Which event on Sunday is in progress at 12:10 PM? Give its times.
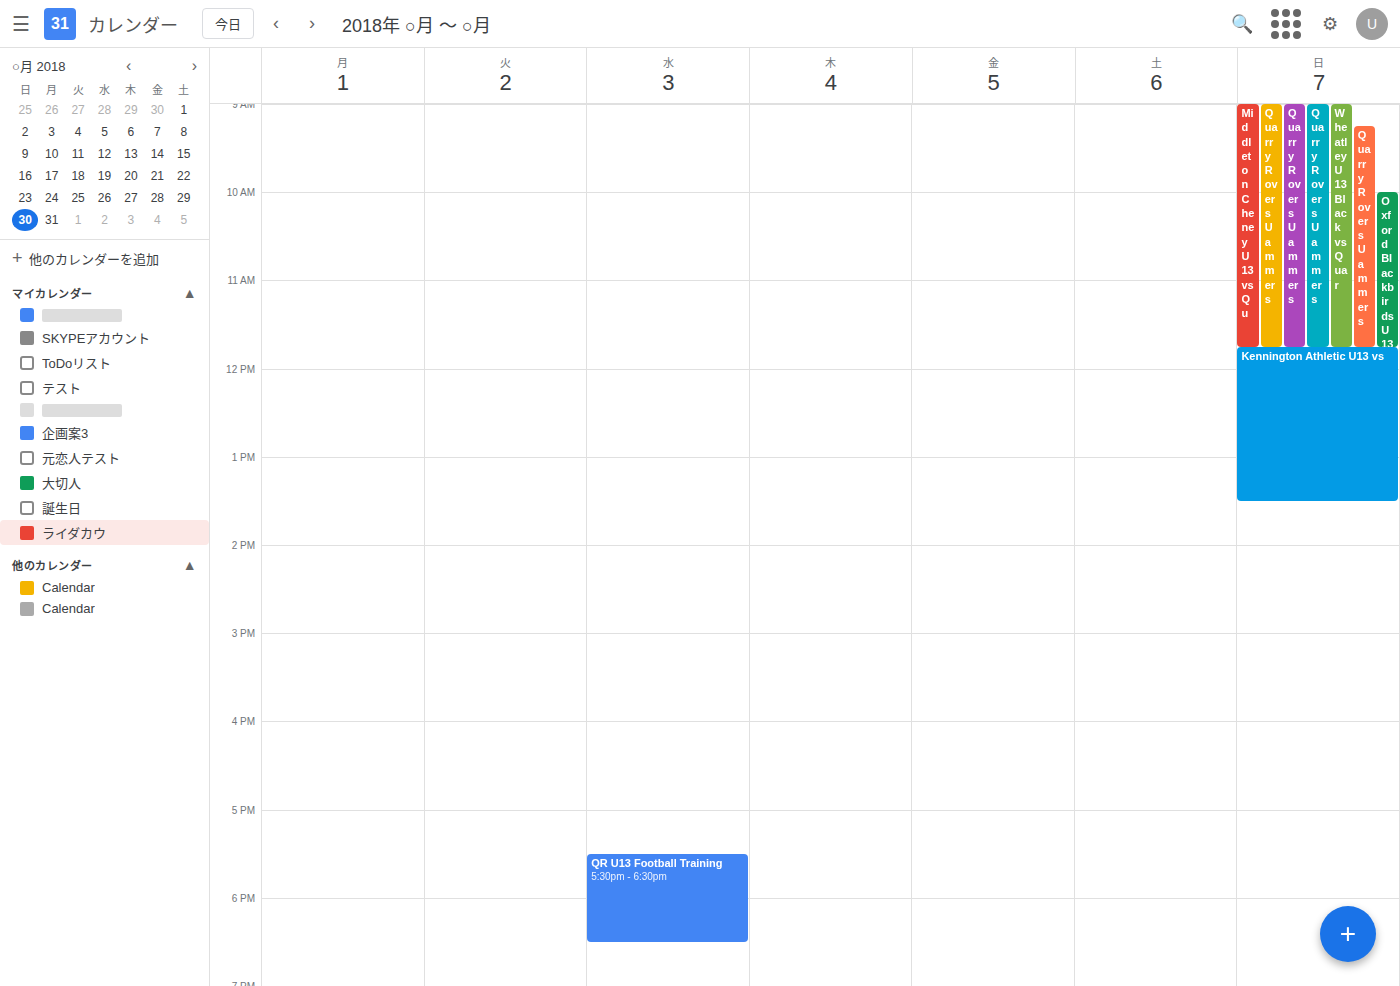
"Kennington Athletic U13 vs", 11:45 AM to 1:30 PM